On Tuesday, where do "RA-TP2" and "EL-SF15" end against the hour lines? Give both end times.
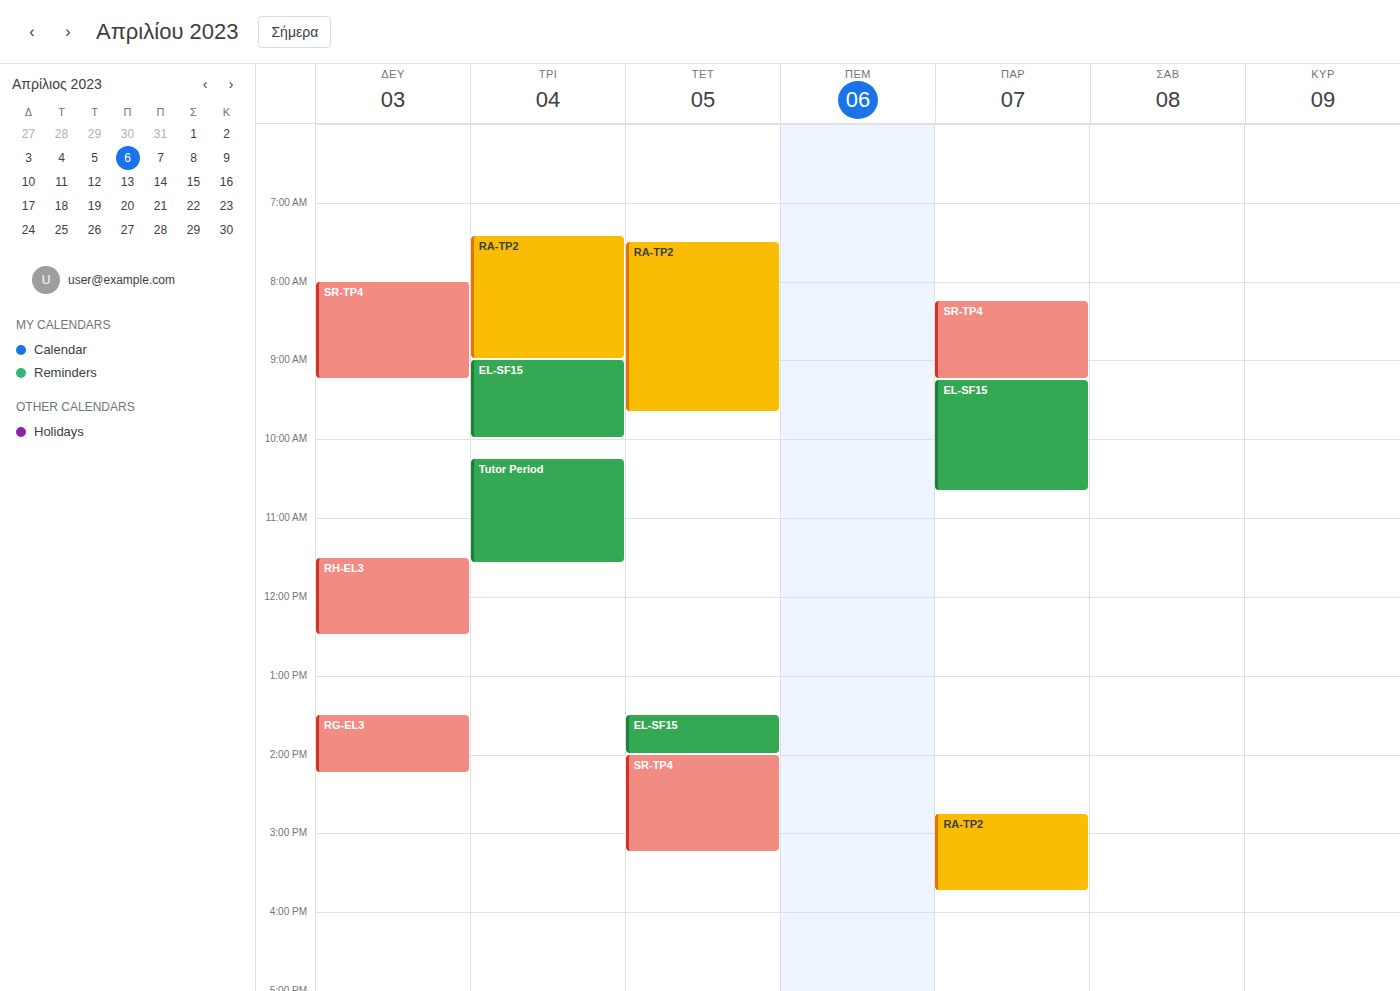
"RA-TP2": 9:00 AM, exactly on the 9 AM line. "EL-SF15": 10:00 AM, exactly on the 10 AM line.